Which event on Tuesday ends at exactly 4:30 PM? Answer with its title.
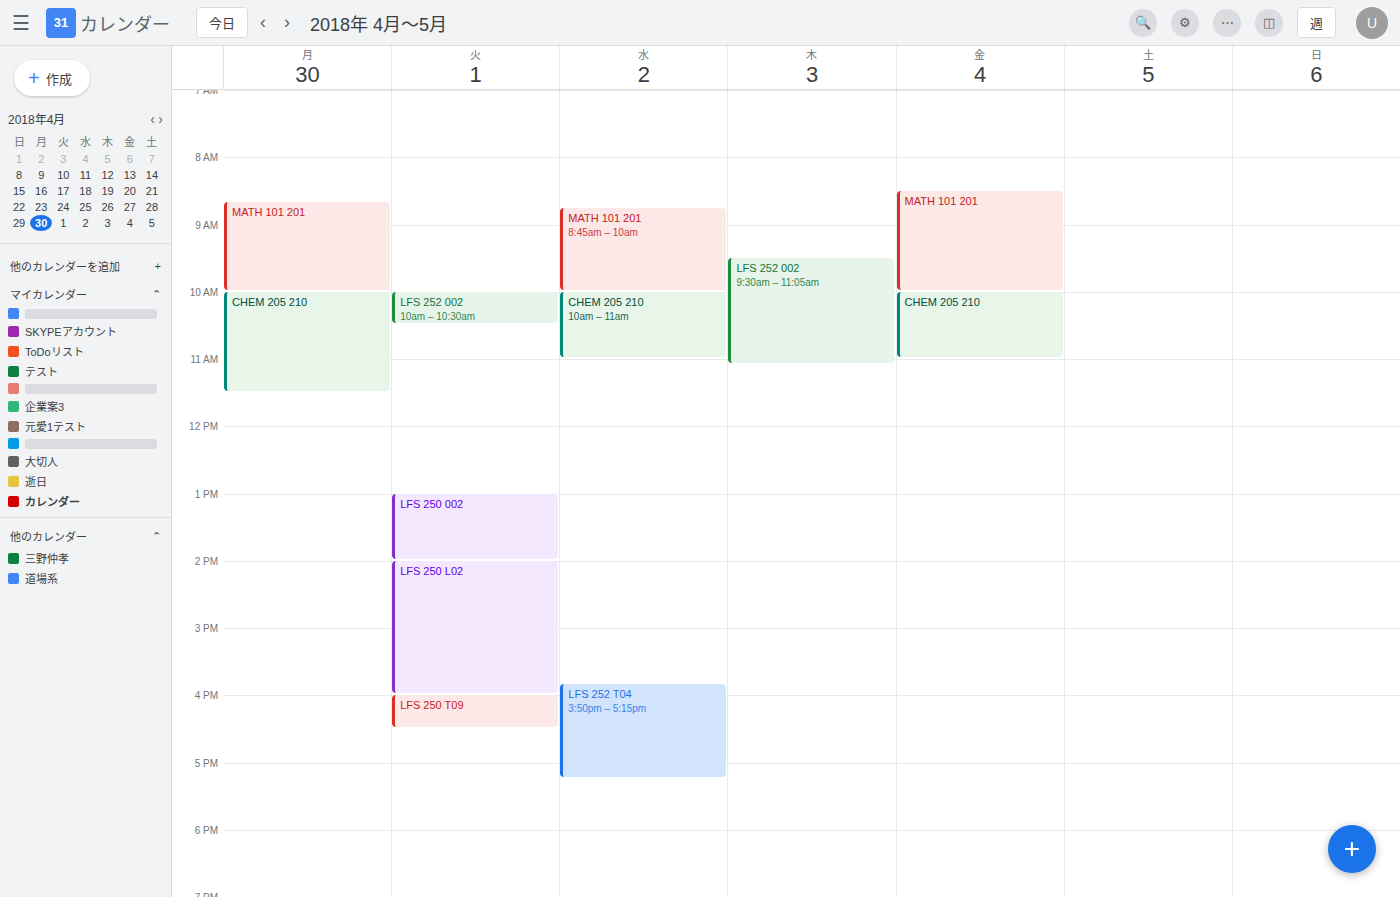
"LFS 250 T09"